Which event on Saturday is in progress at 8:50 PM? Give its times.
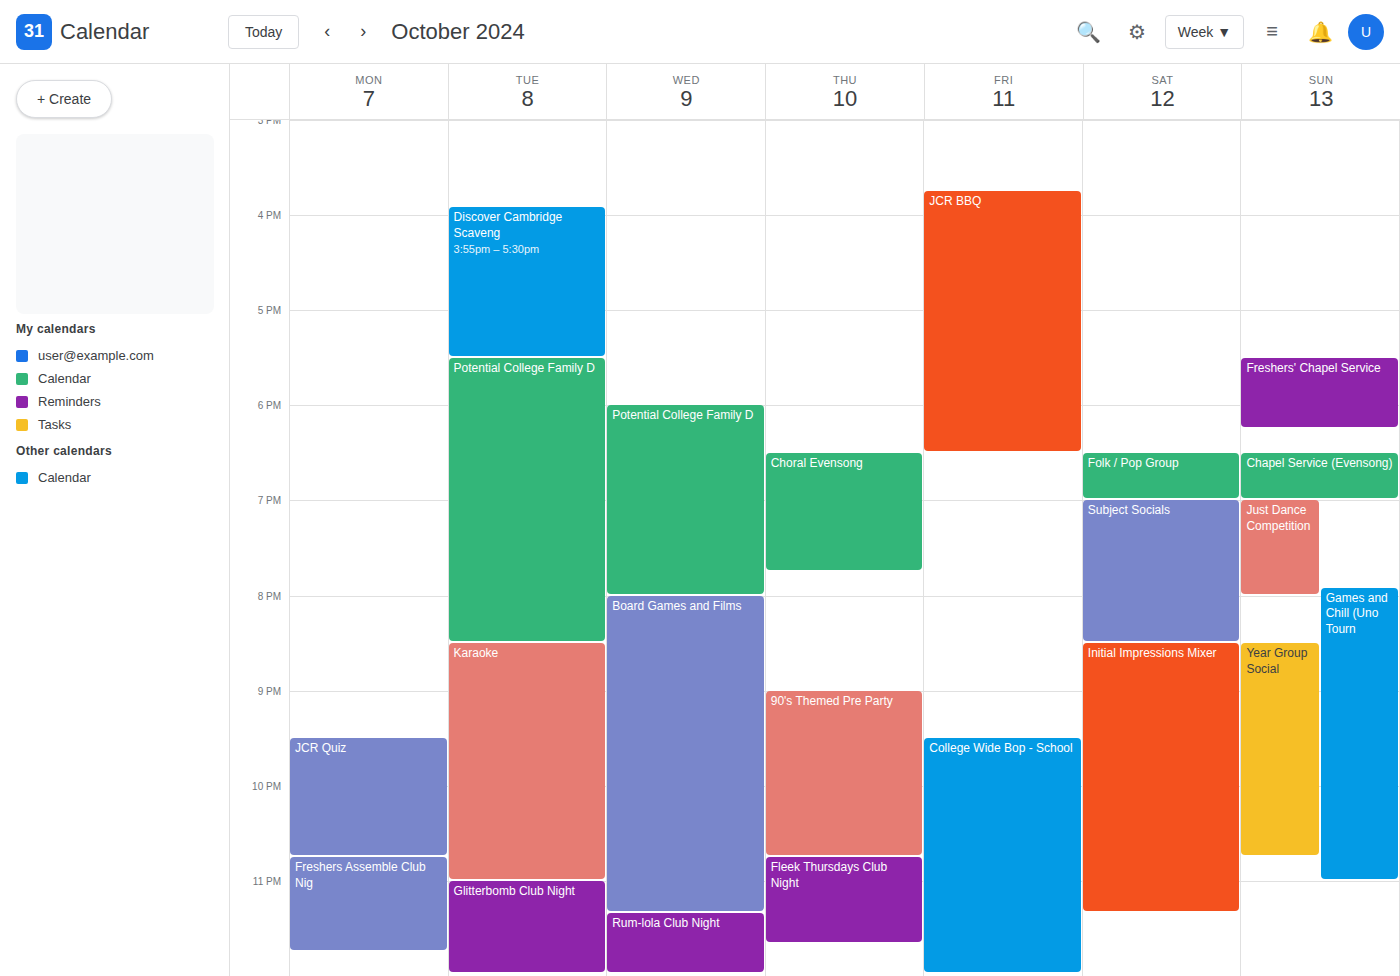
"Initial Impressions Mixer", 8:30 PM to 11:20 PM